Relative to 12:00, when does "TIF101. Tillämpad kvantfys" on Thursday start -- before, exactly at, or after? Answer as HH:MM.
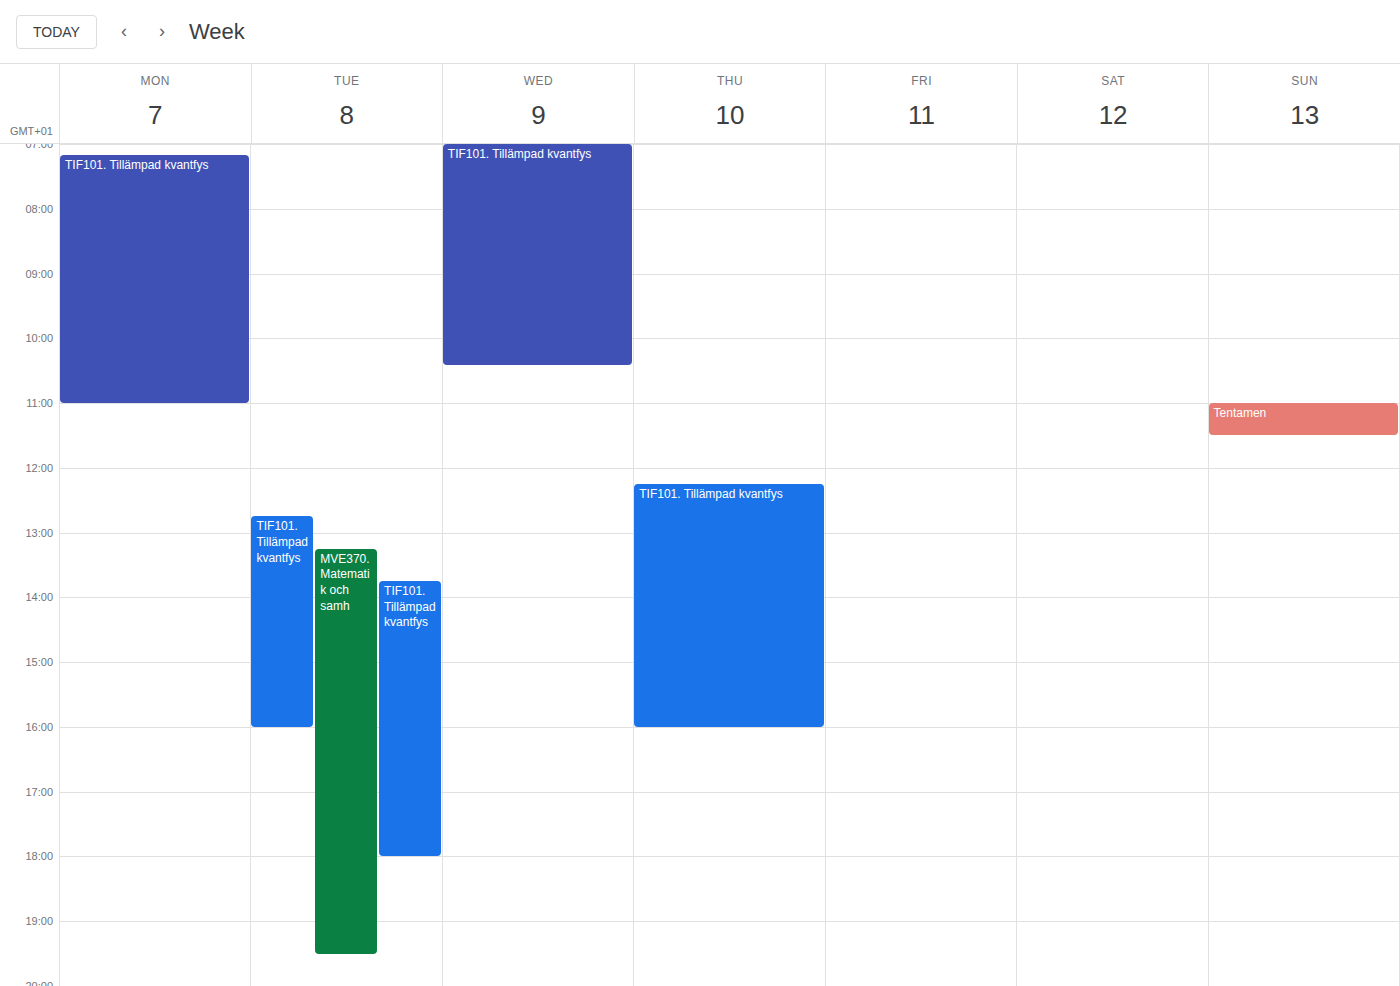
12:15 -- after 12:00, 15 minutes below the 12:00 line.